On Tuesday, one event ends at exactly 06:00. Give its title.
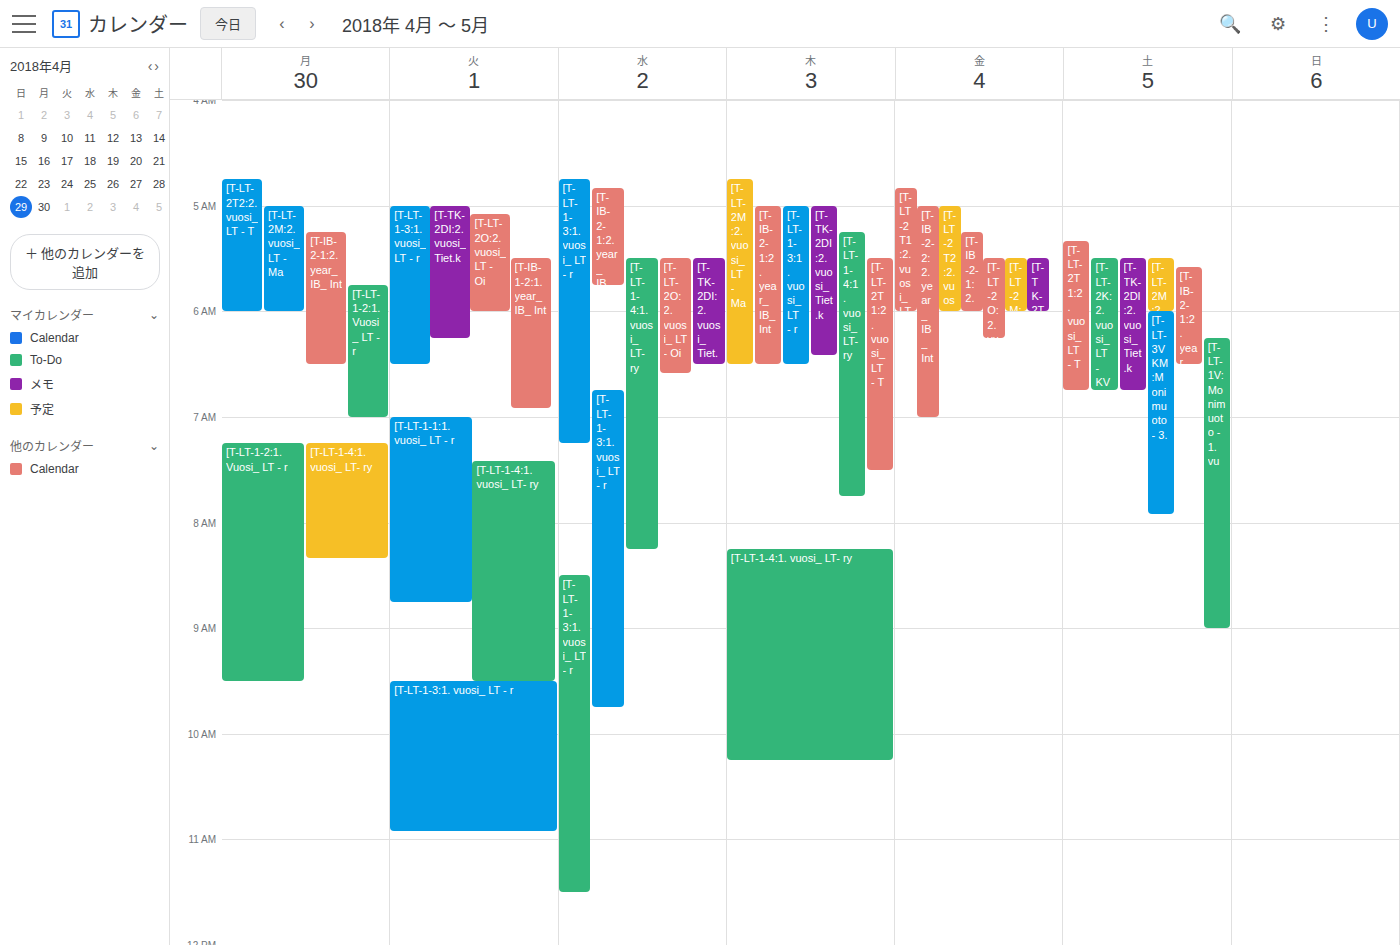
"[T-LT-2O:2. vuosi_ LT - Oi"